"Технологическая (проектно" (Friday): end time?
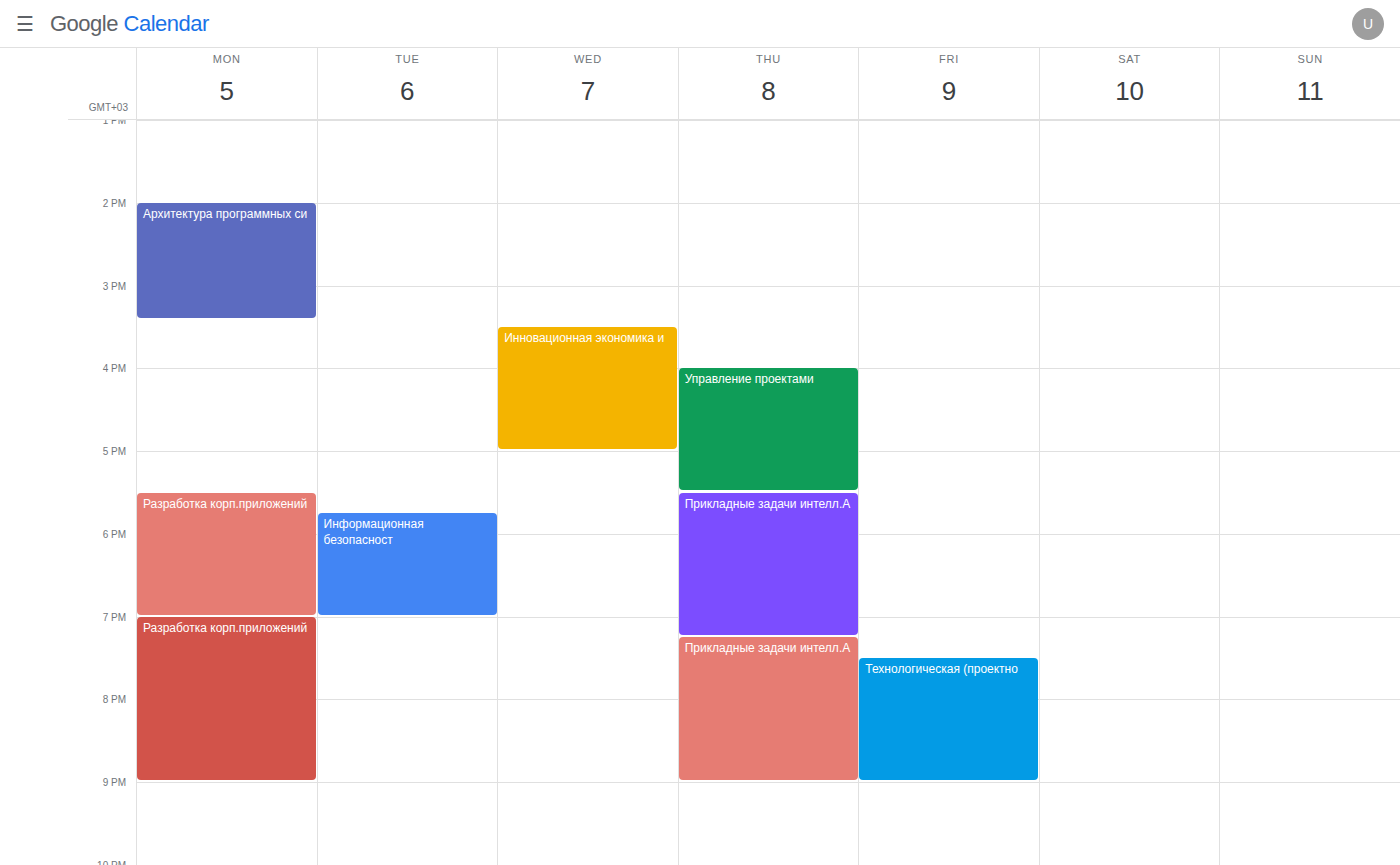
21:00